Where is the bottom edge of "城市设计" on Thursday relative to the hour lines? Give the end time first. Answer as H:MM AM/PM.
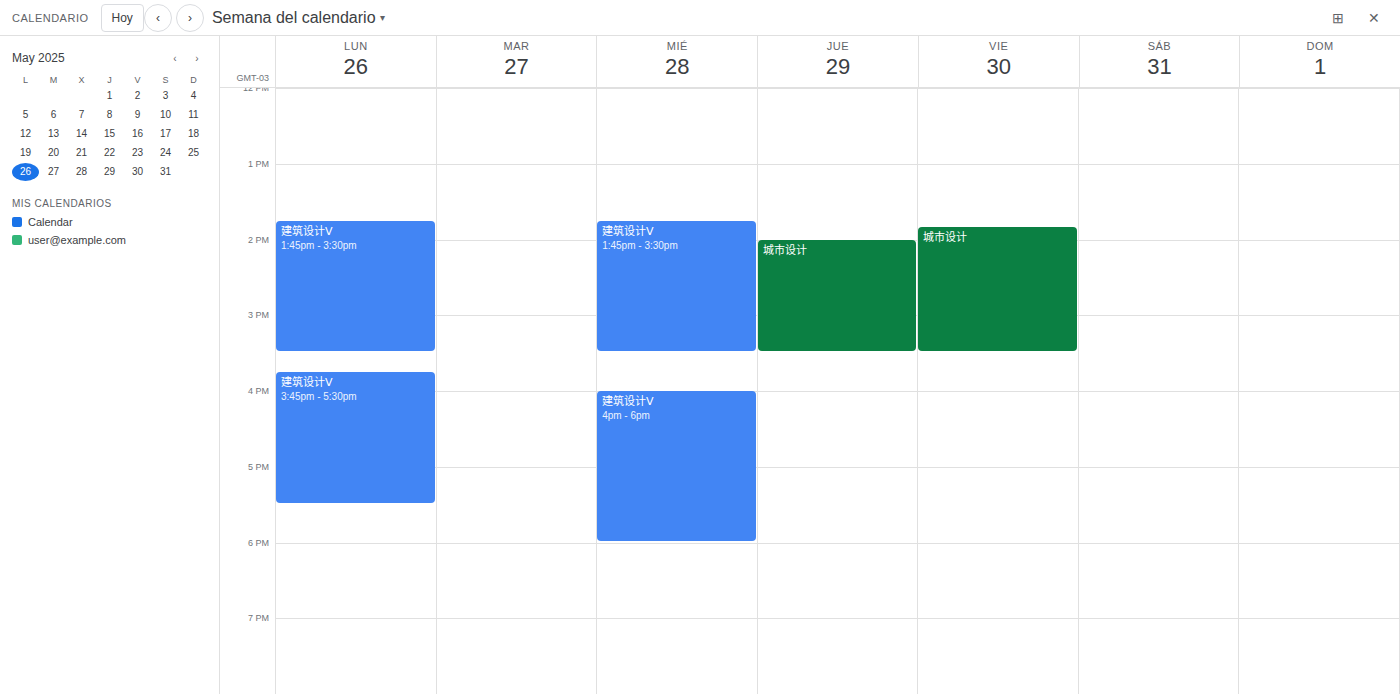
3:30 PM -- halfway between the 3 PM and 4 PM lines.